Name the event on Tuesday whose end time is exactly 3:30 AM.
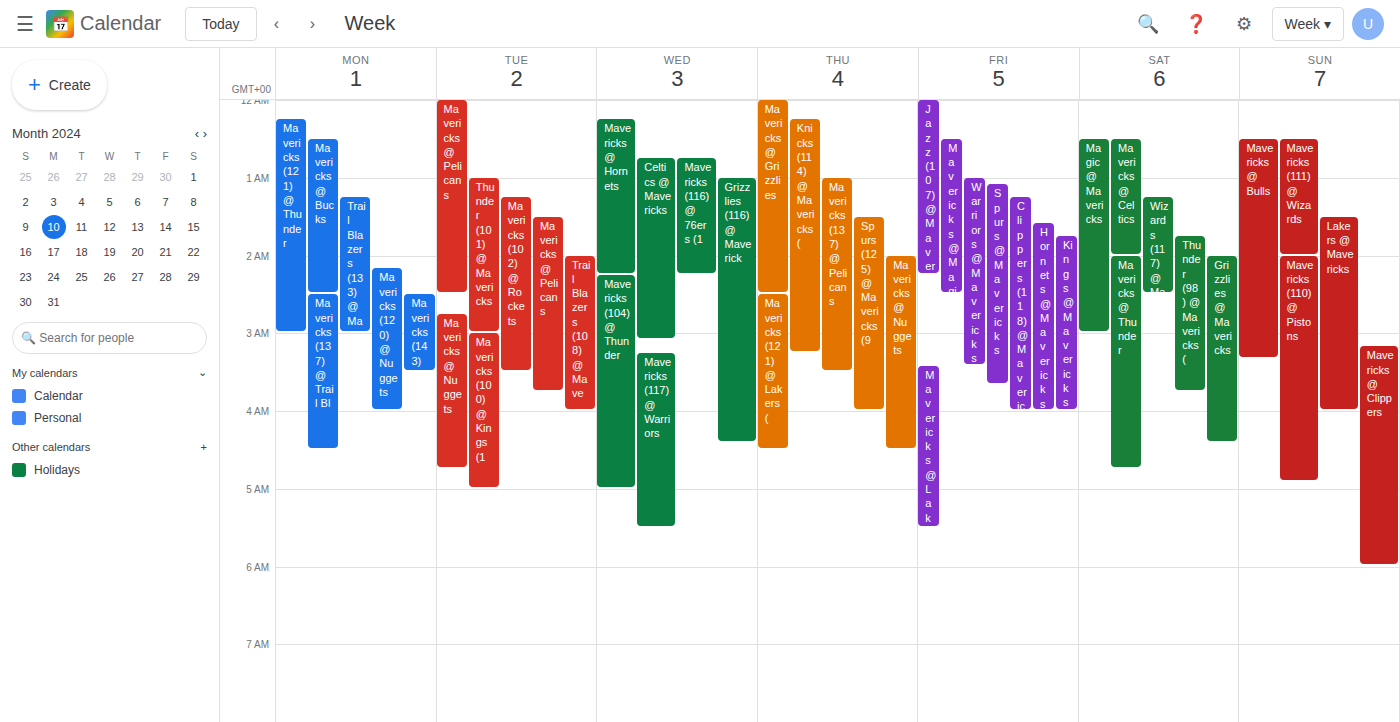
"Mavericks (102) @ Rockets"